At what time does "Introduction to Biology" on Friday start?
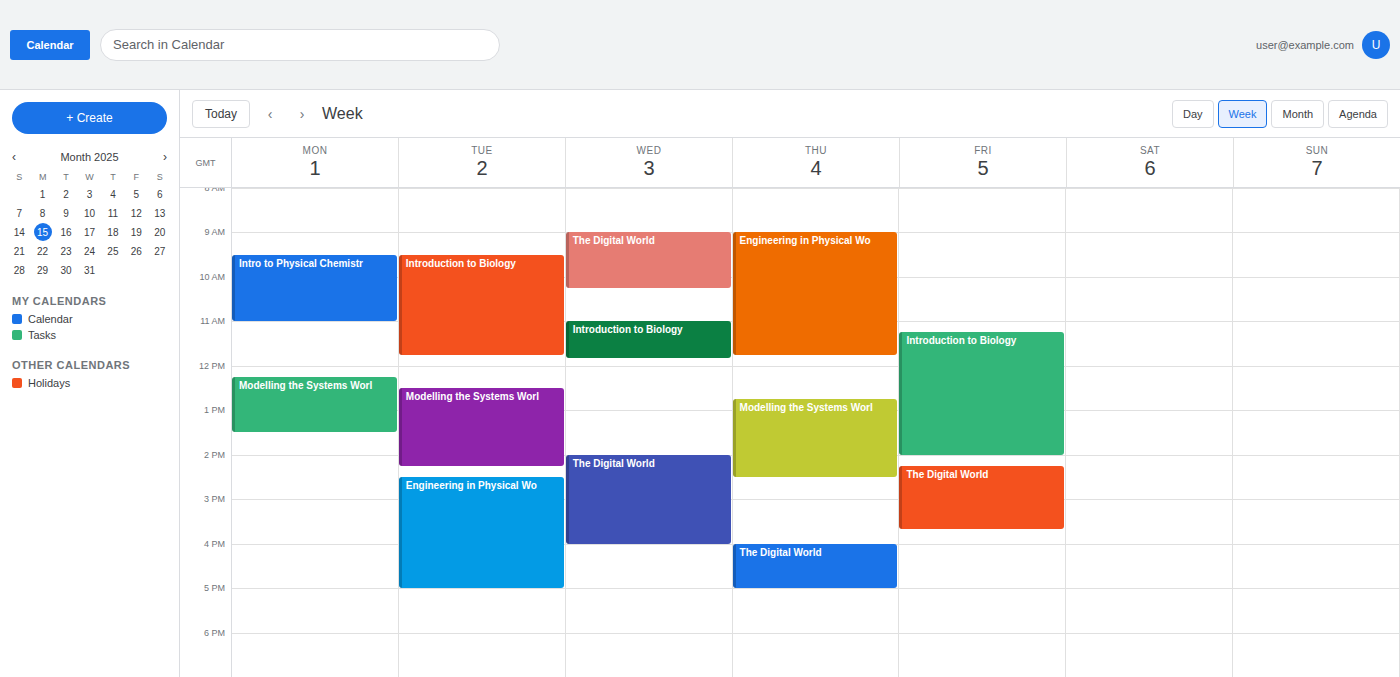
11:15 AM